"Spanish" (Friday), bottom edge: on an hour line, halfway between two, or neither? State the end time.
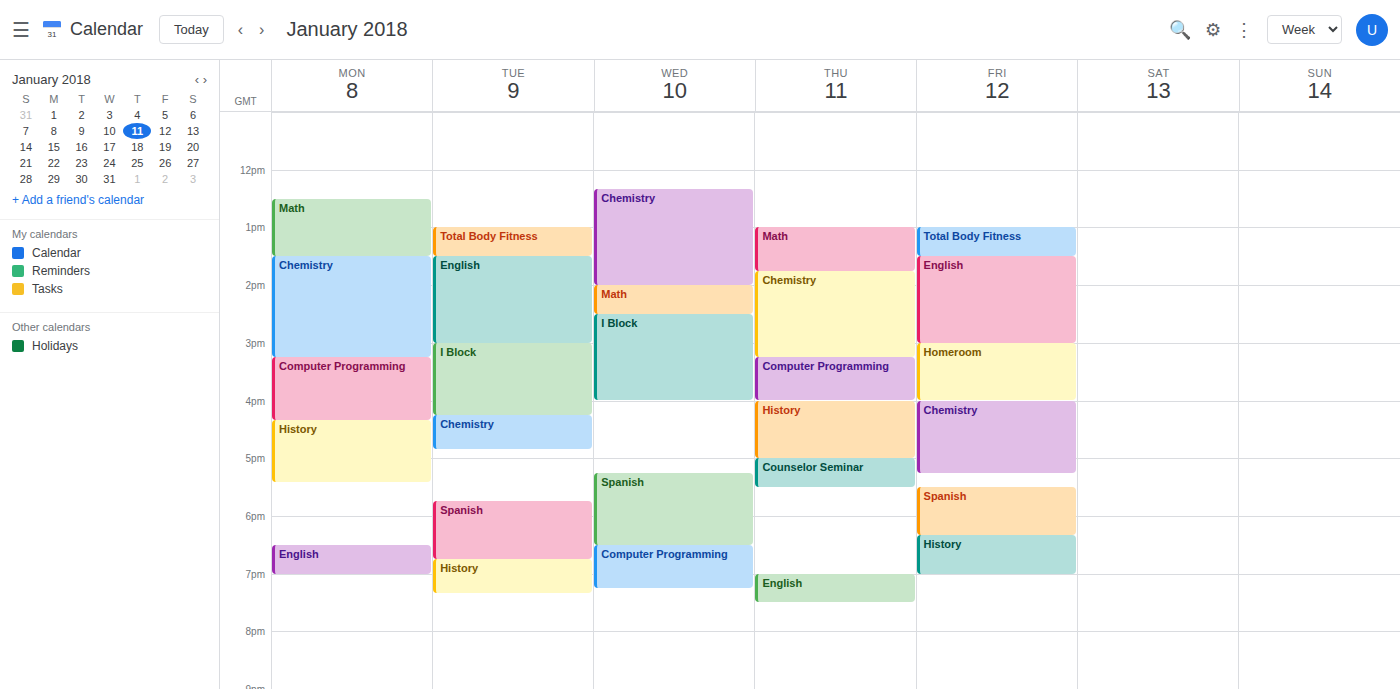
6:20 PM -- neither: 20 minutes below the 6 PM line and 40 minutes above the 7 PM line.